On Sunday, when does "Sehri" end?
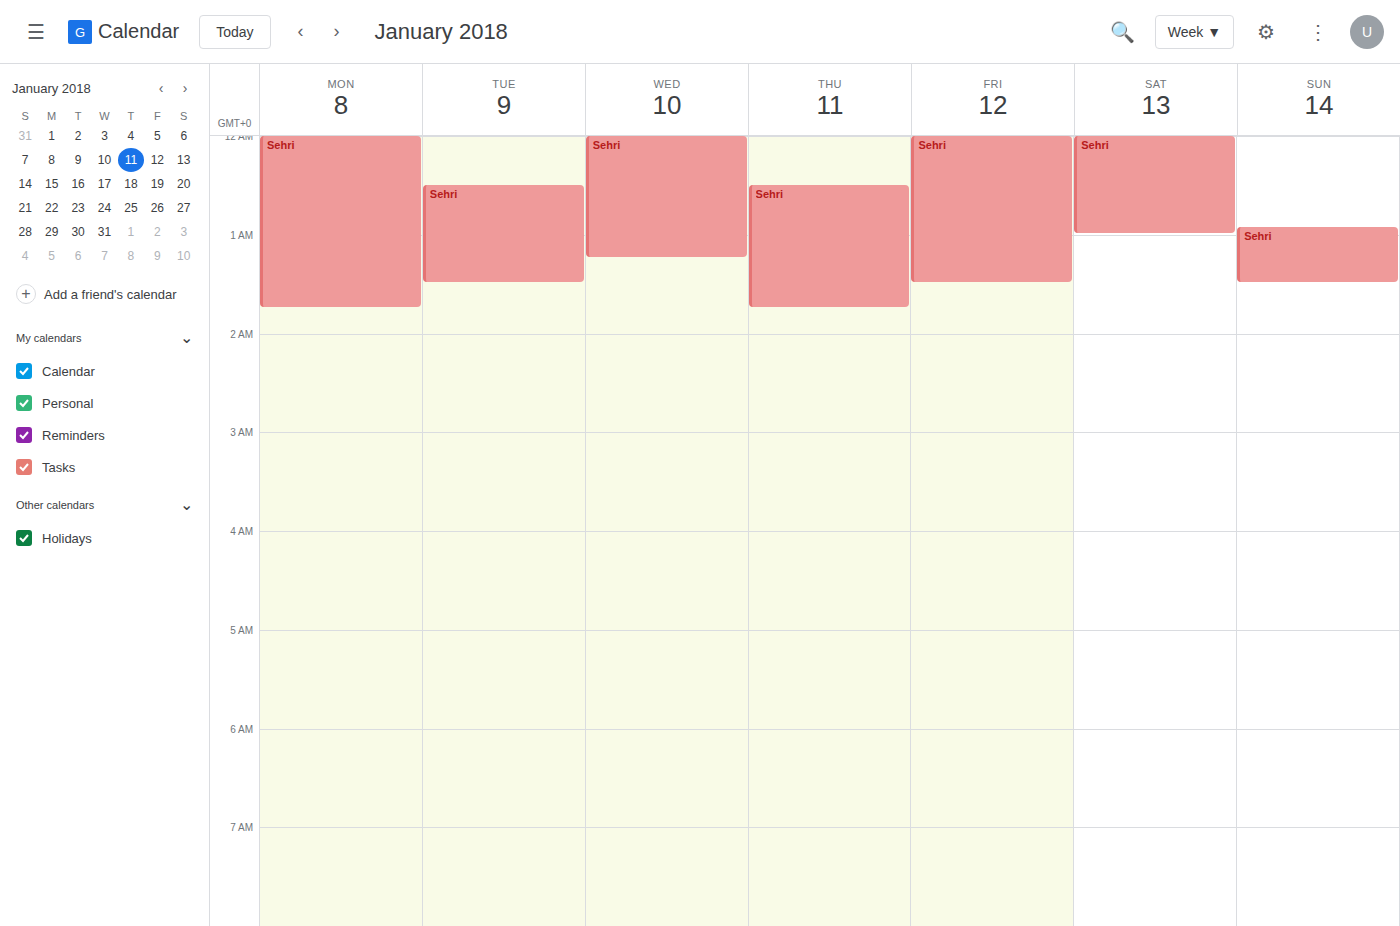
1:30 AM